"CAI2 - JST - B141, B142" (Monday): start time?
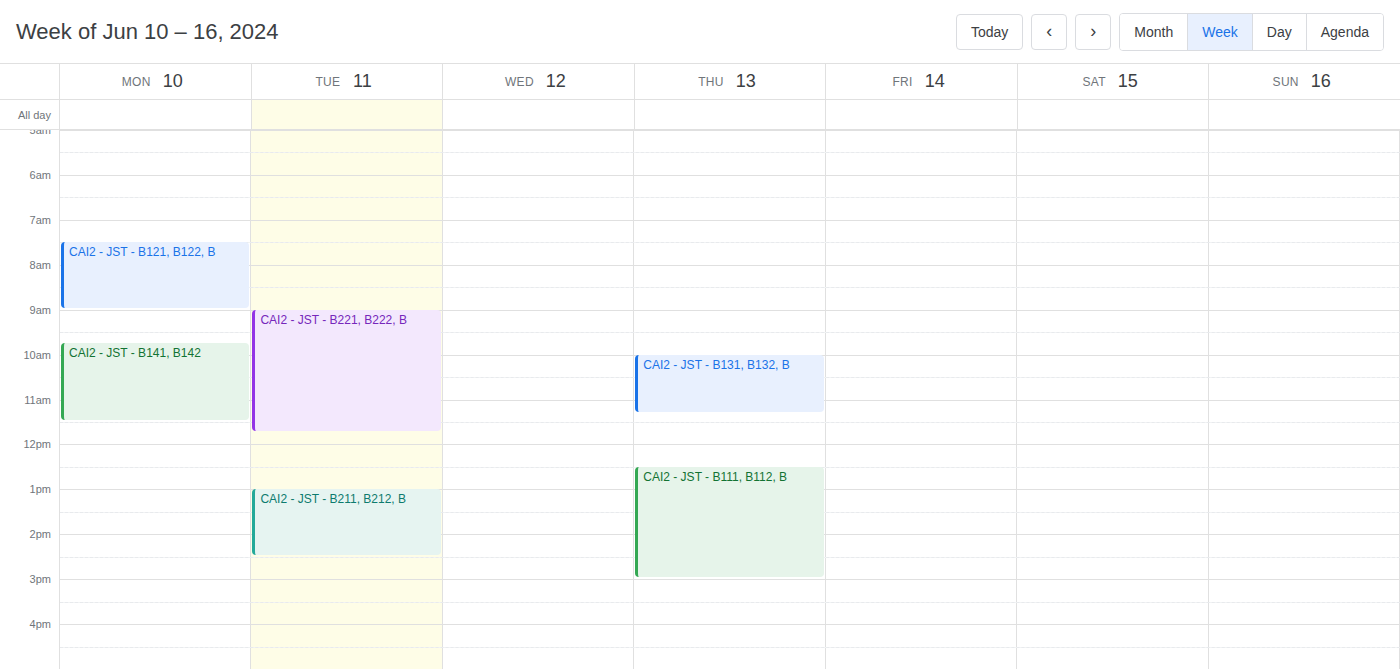
09:45